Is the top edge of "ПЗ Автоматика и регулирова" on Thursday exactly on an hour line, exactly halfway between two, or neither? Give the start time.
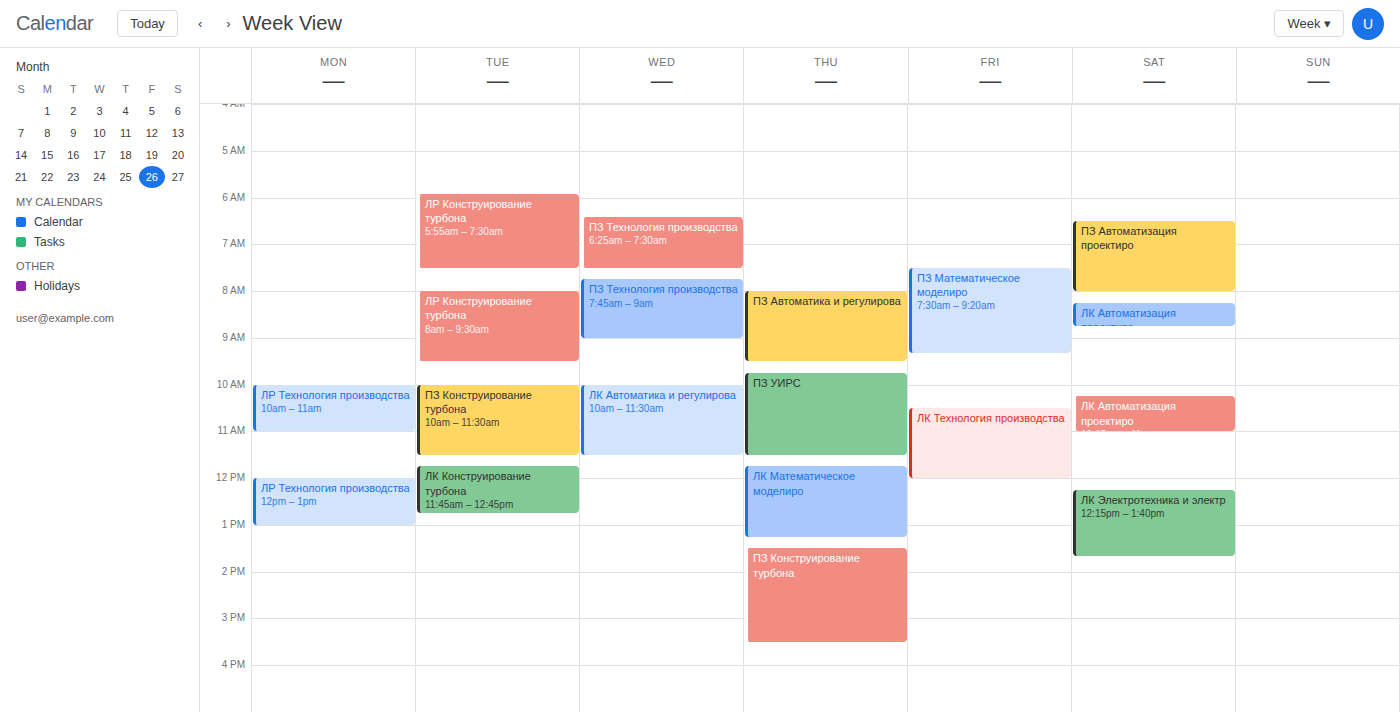
08:00 -- exactly on the 08:00 line.